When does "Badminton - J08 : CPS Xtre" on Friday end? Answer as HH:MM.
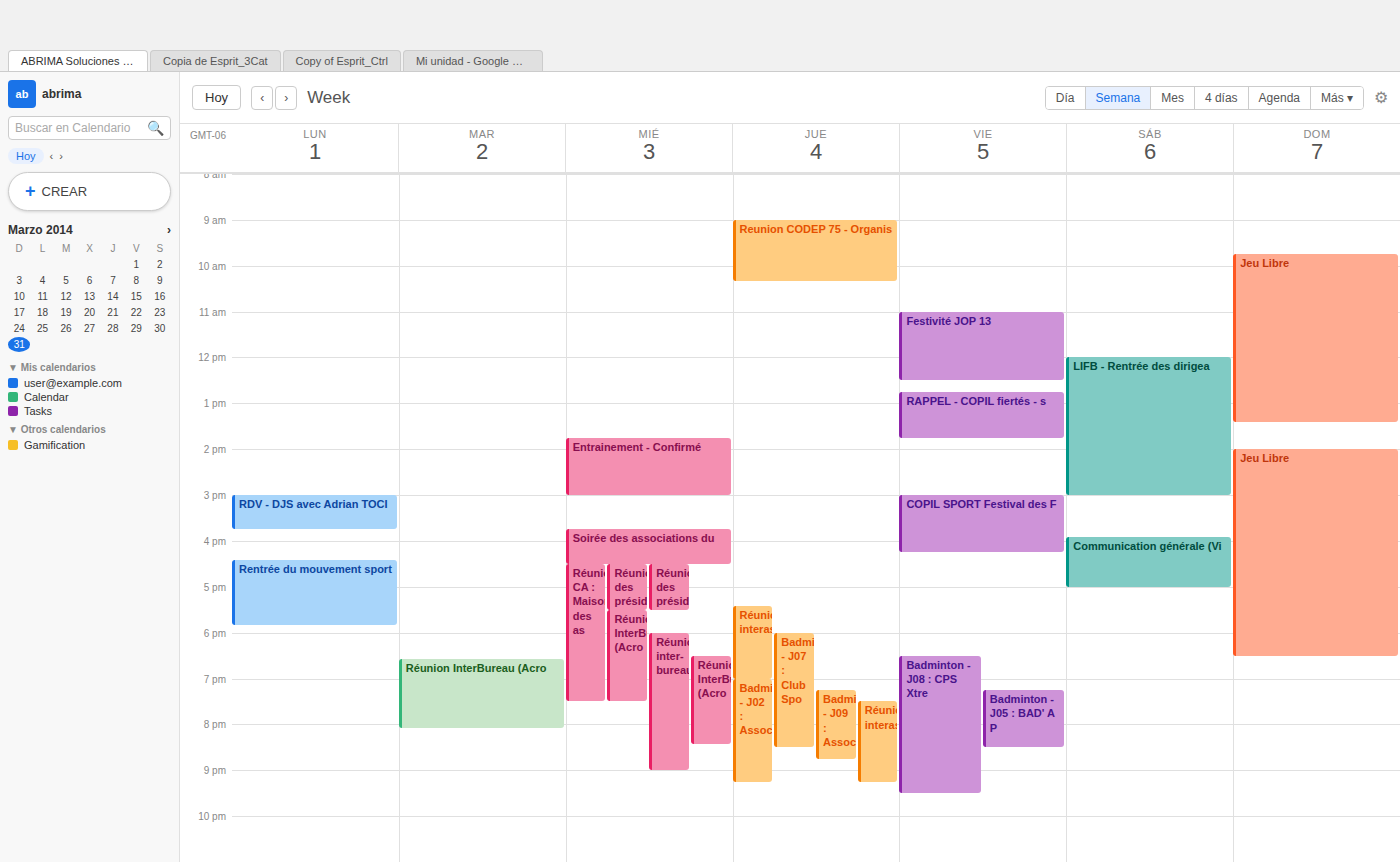
21:30